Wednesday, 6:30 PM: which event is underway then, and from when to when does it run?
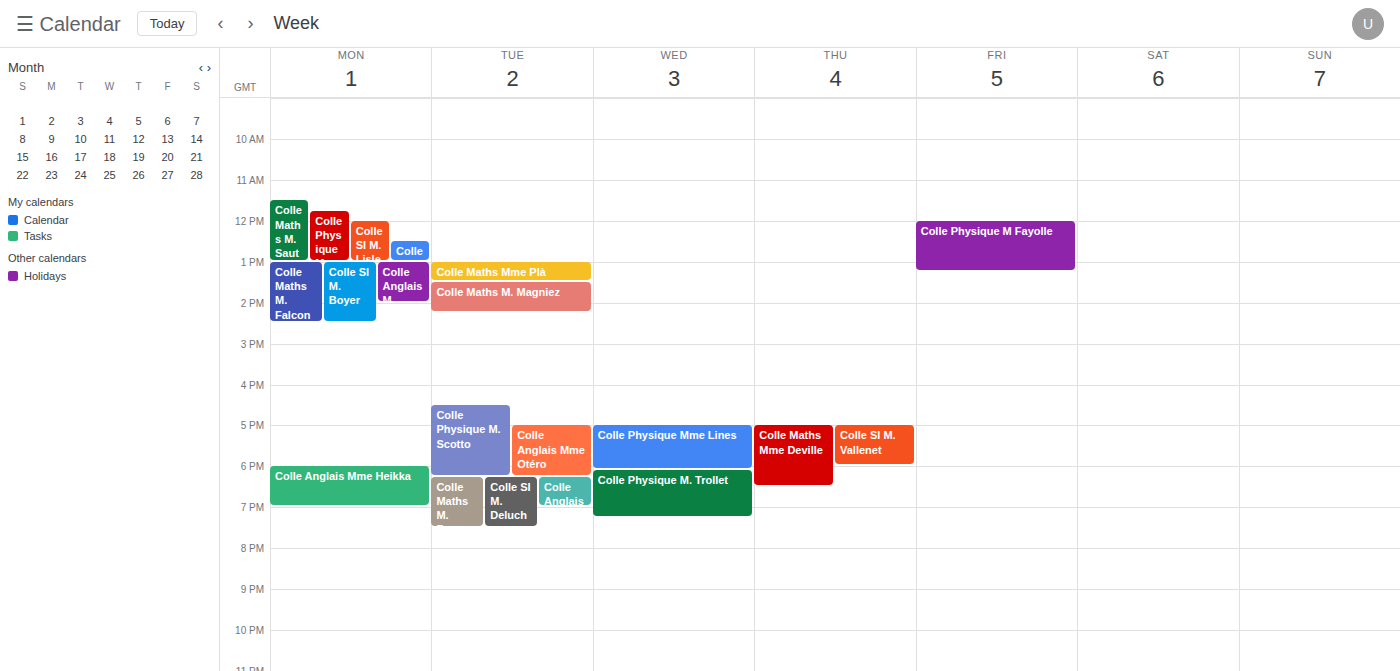
"Colle Physique M. Trollet", 6:05 PM to 7:15 PM